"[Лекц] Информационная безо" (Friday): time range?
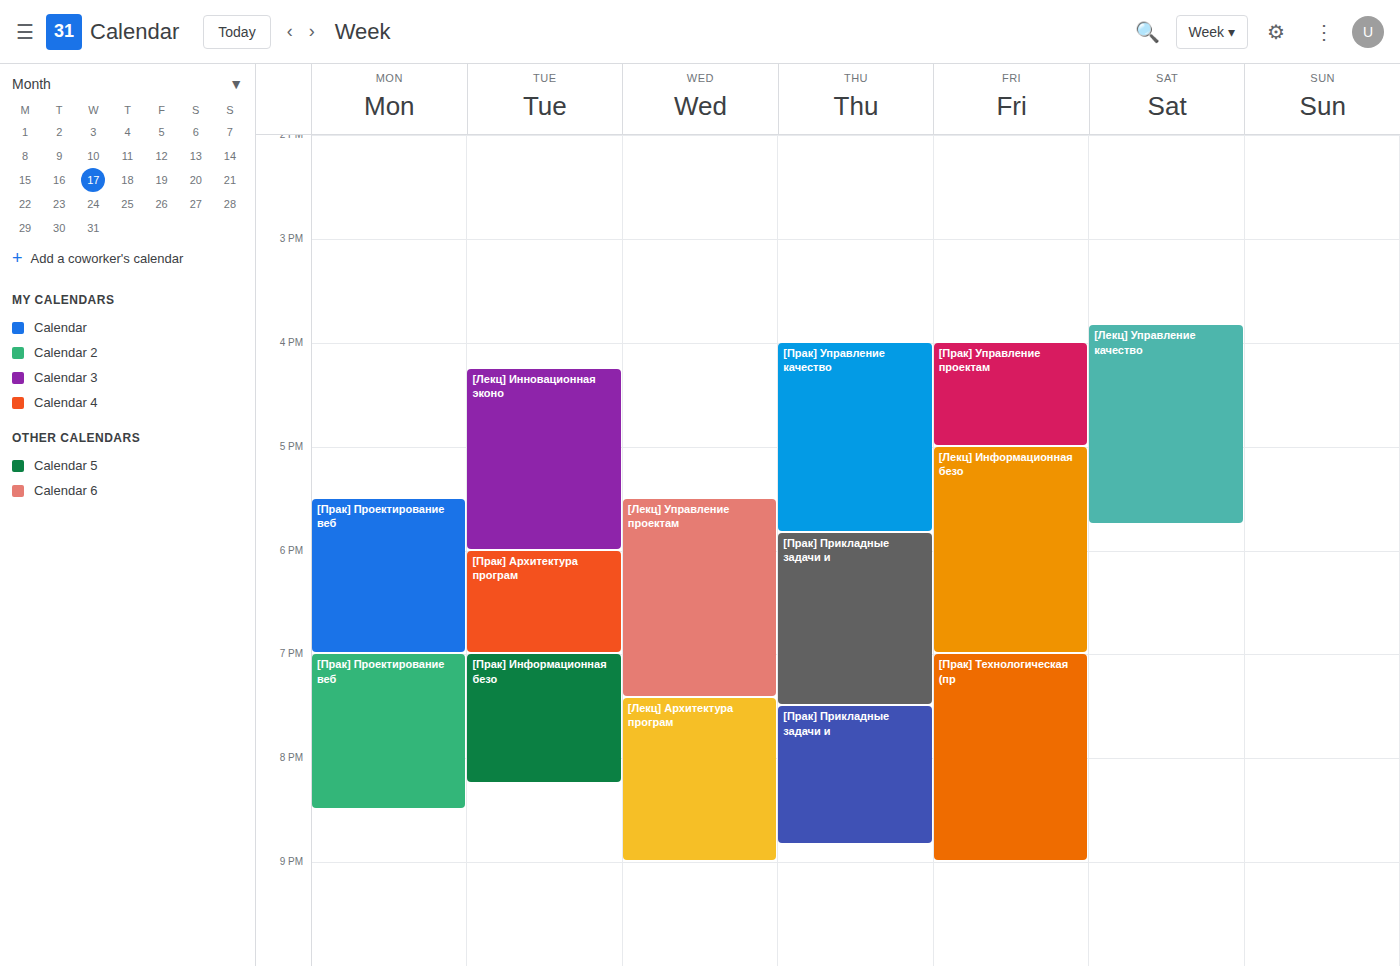
5:00 PM to 7:00 PM